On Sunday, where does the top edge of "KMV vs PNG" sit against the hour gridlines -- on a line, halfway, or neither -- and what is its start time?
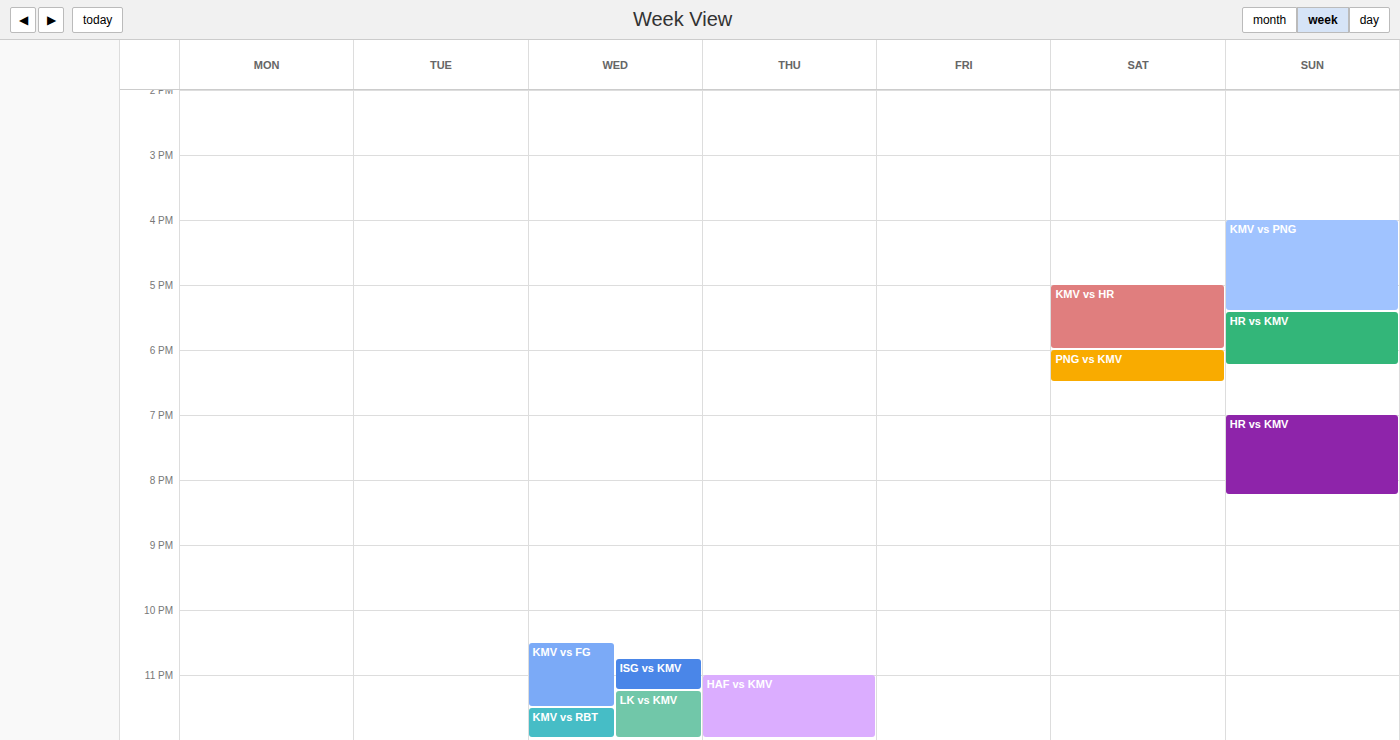
4:00 PM -- exactly on the 4 PM line.